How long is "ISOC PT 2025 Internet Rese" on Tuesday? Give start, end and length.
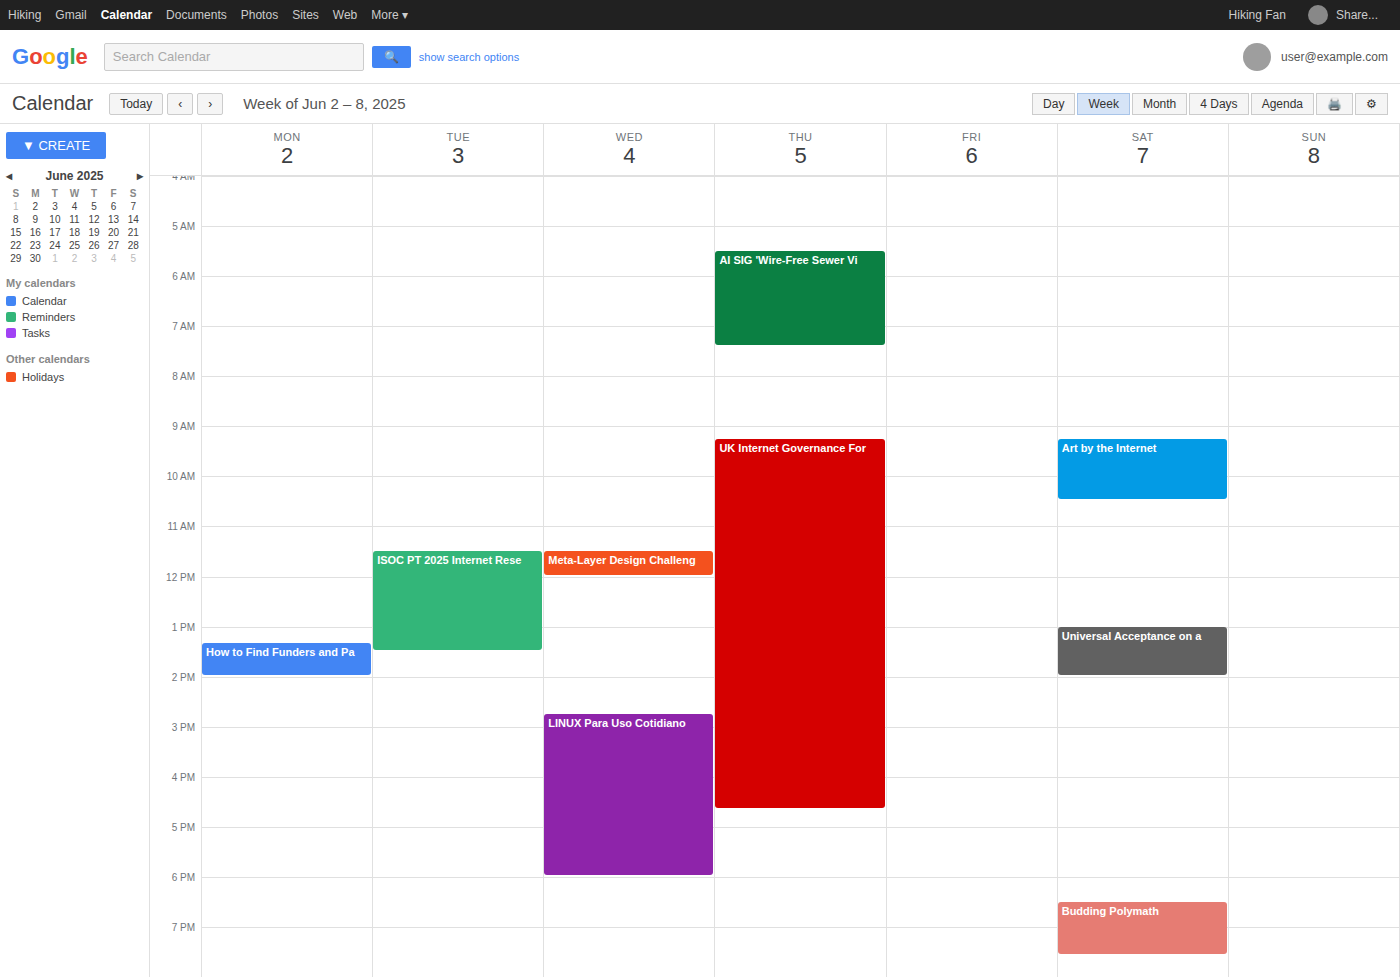
11:30 AM to 1:30 PM, 2 hours